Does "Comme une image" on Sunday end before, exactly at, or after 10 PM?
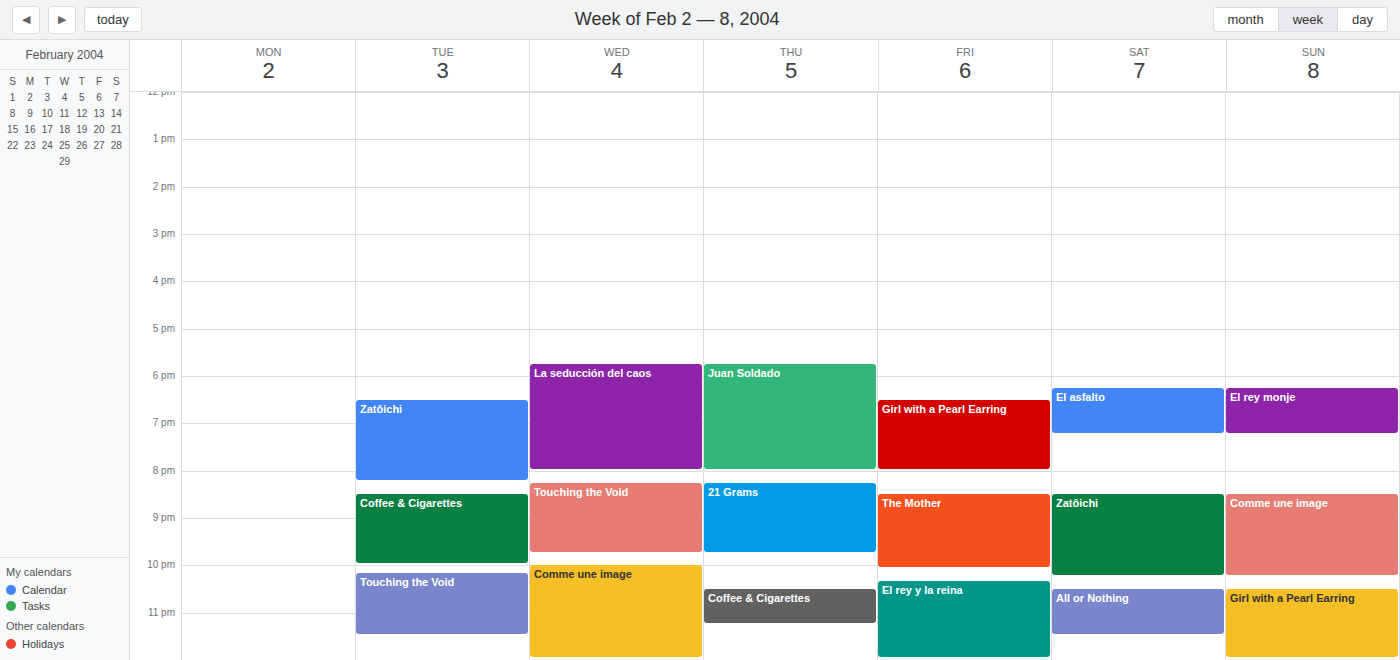
10:15 PM -- after 10 PM, 15 minutes below the 10 PM line.